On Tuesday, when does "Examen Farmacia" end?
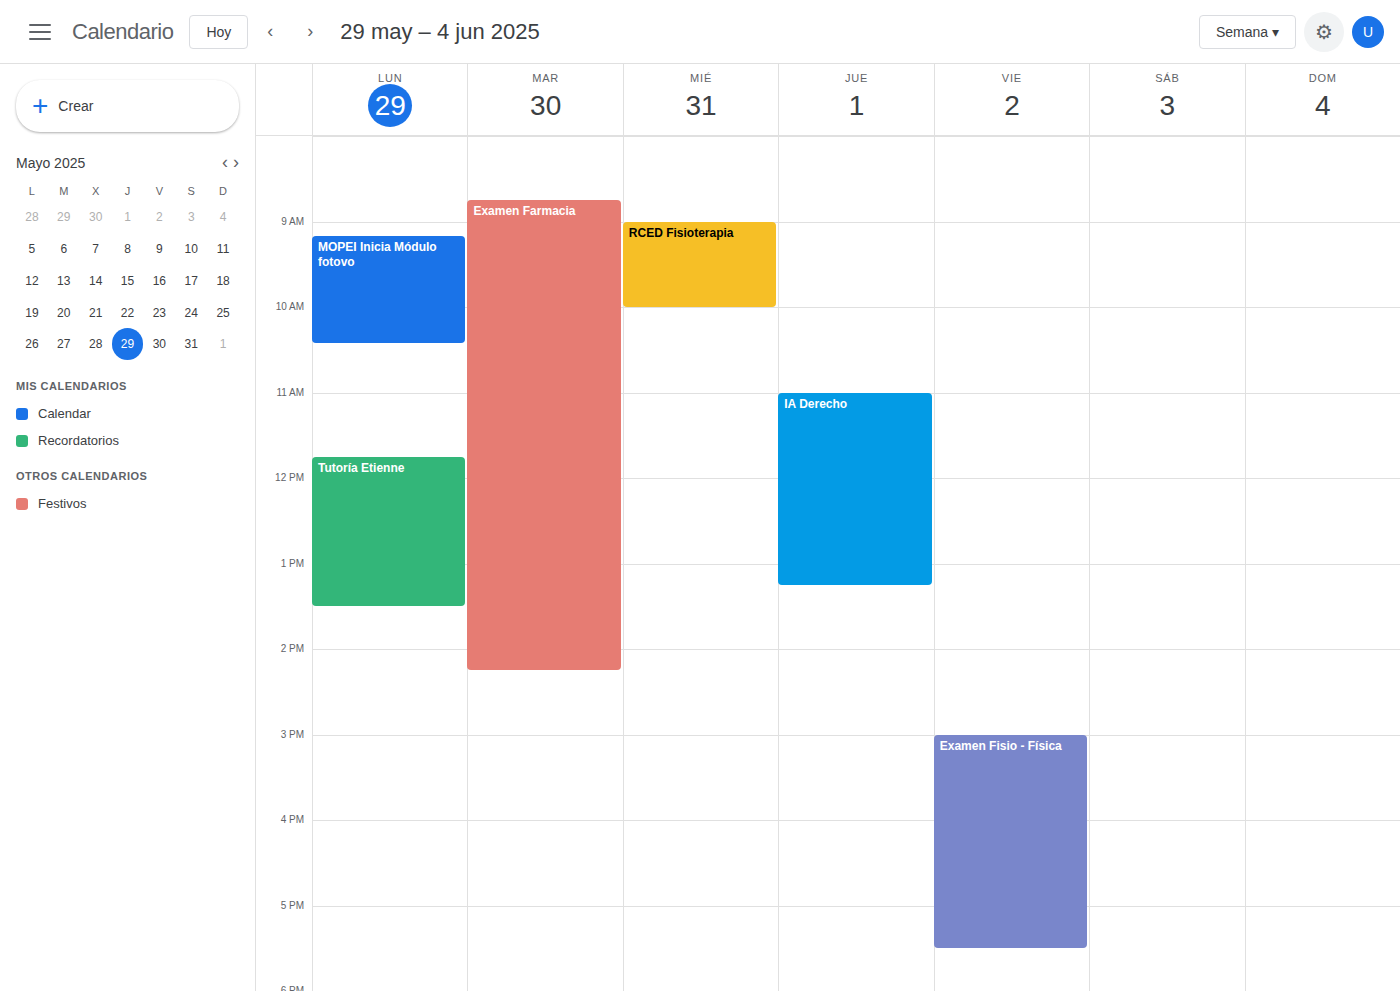
2:15 PM